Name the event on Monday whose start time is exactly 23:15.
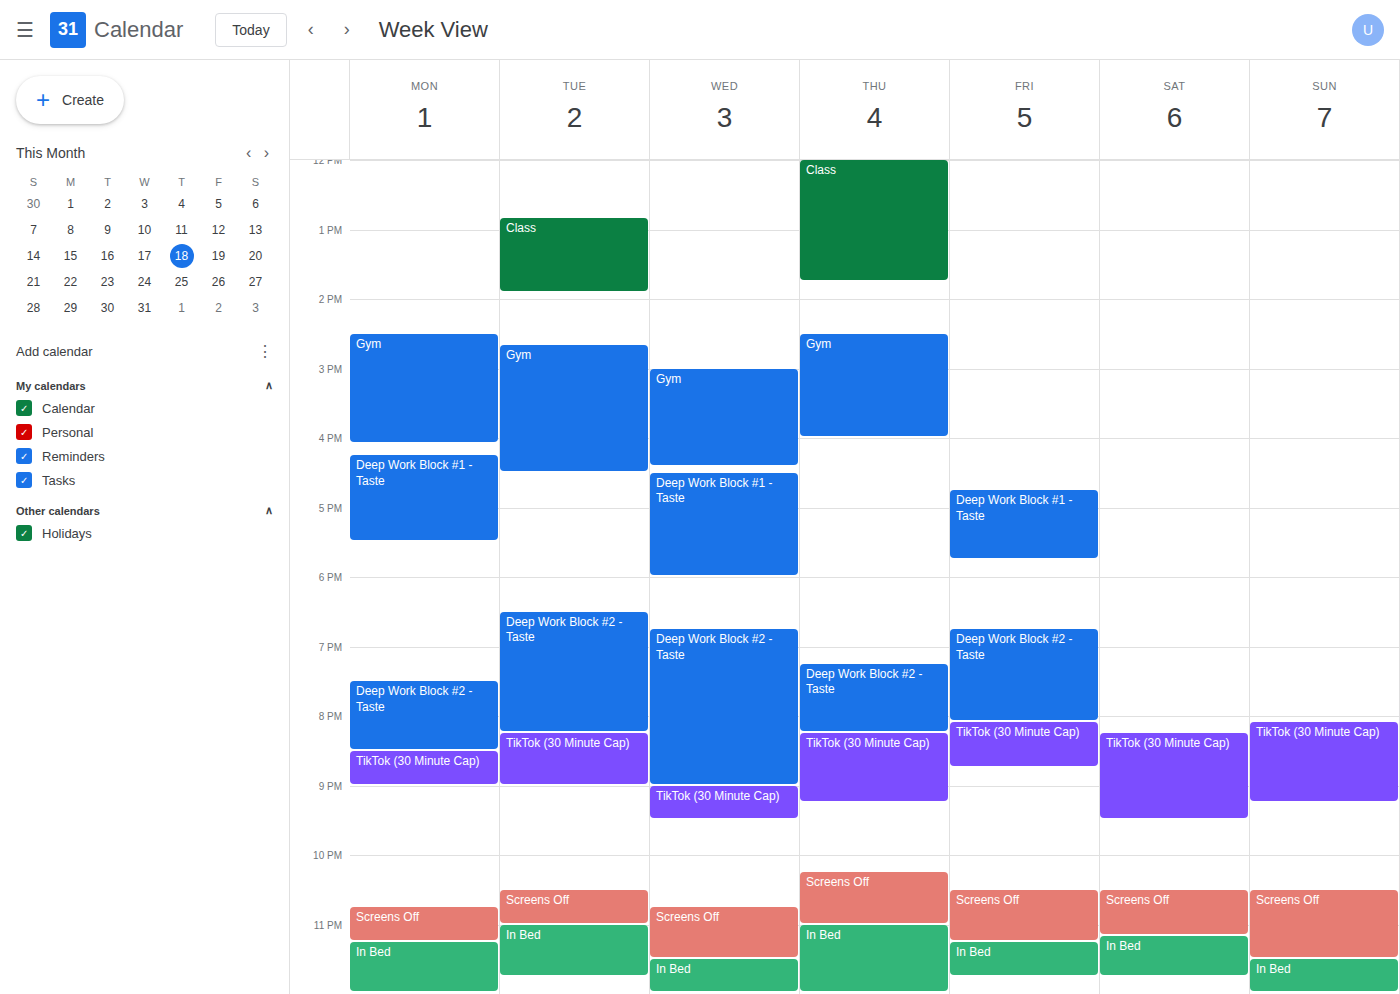
"In Bed"